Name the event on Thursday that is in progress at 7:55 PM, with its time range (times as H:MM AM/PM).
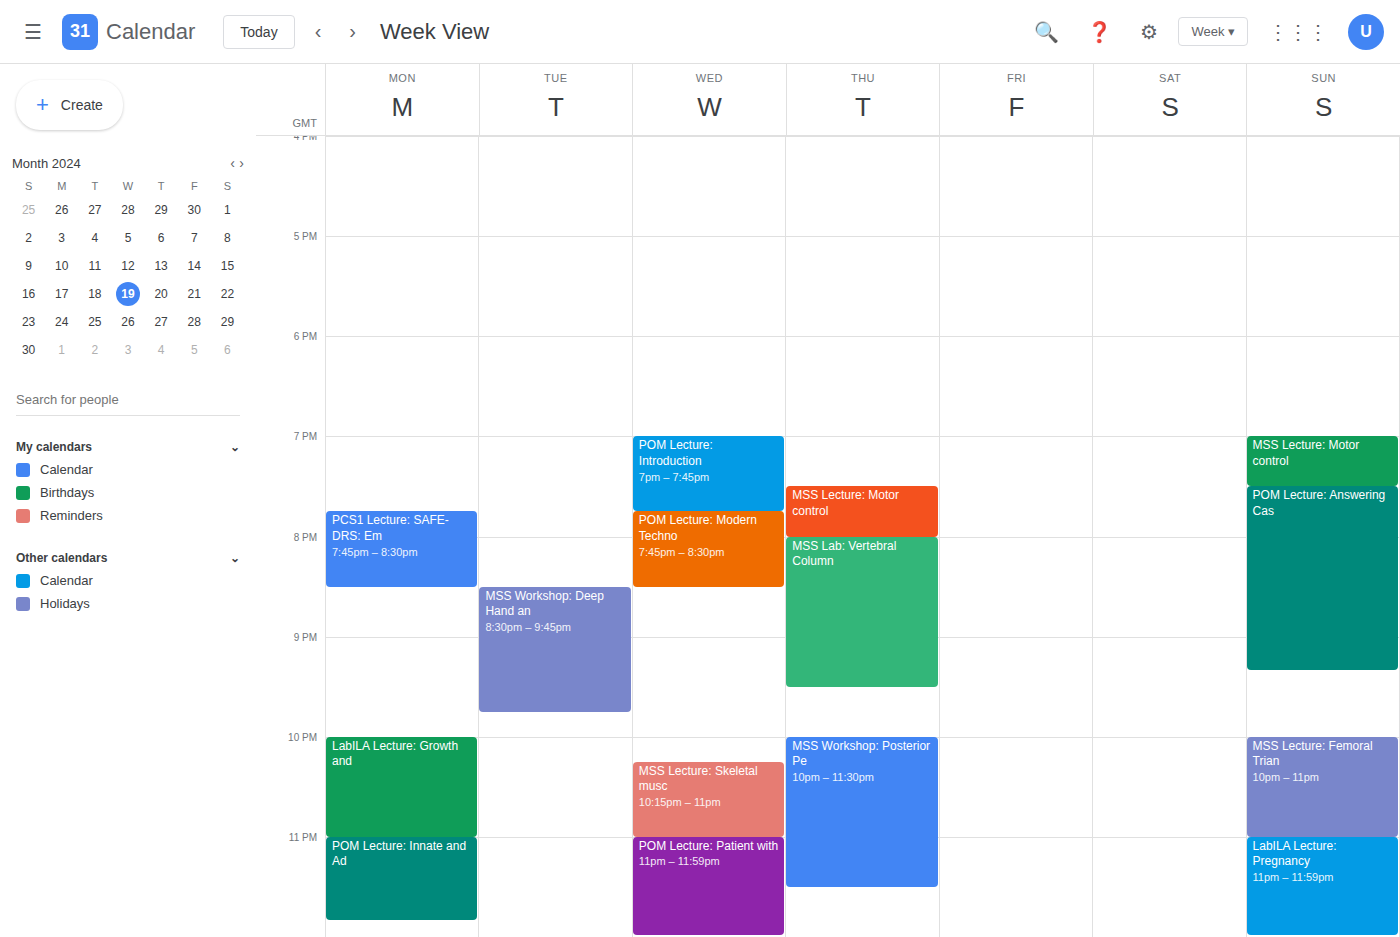
"MSS Lecture: Motor control", 7:30 PM to 8:00 PM